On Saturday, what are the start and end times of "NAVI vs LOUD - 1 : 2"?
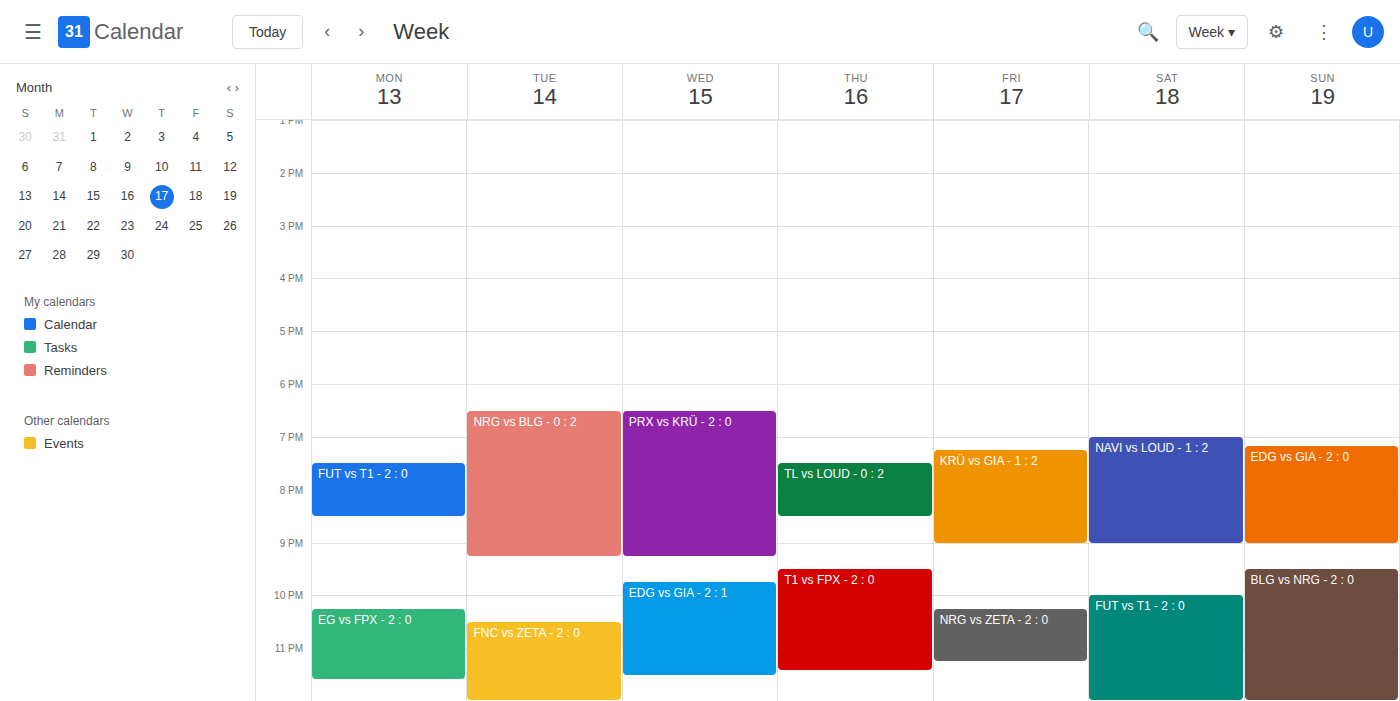
7:00 PM to 9:00 PM